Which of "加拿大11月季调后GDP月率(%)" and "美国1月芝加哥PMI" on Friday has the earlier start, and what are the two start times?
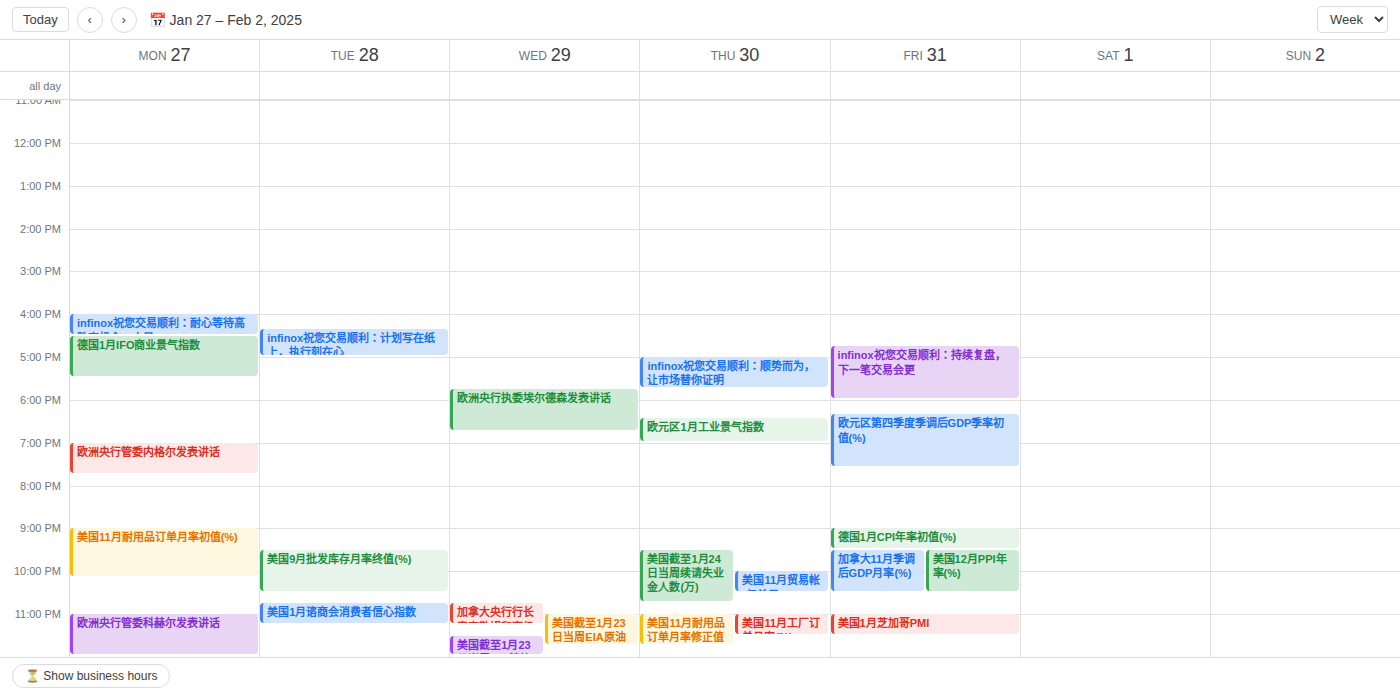
"加拿大11月季调后GDP月率(%)" 9:30 PM; "美国1月芝加哥PMI" 11:00 PM.